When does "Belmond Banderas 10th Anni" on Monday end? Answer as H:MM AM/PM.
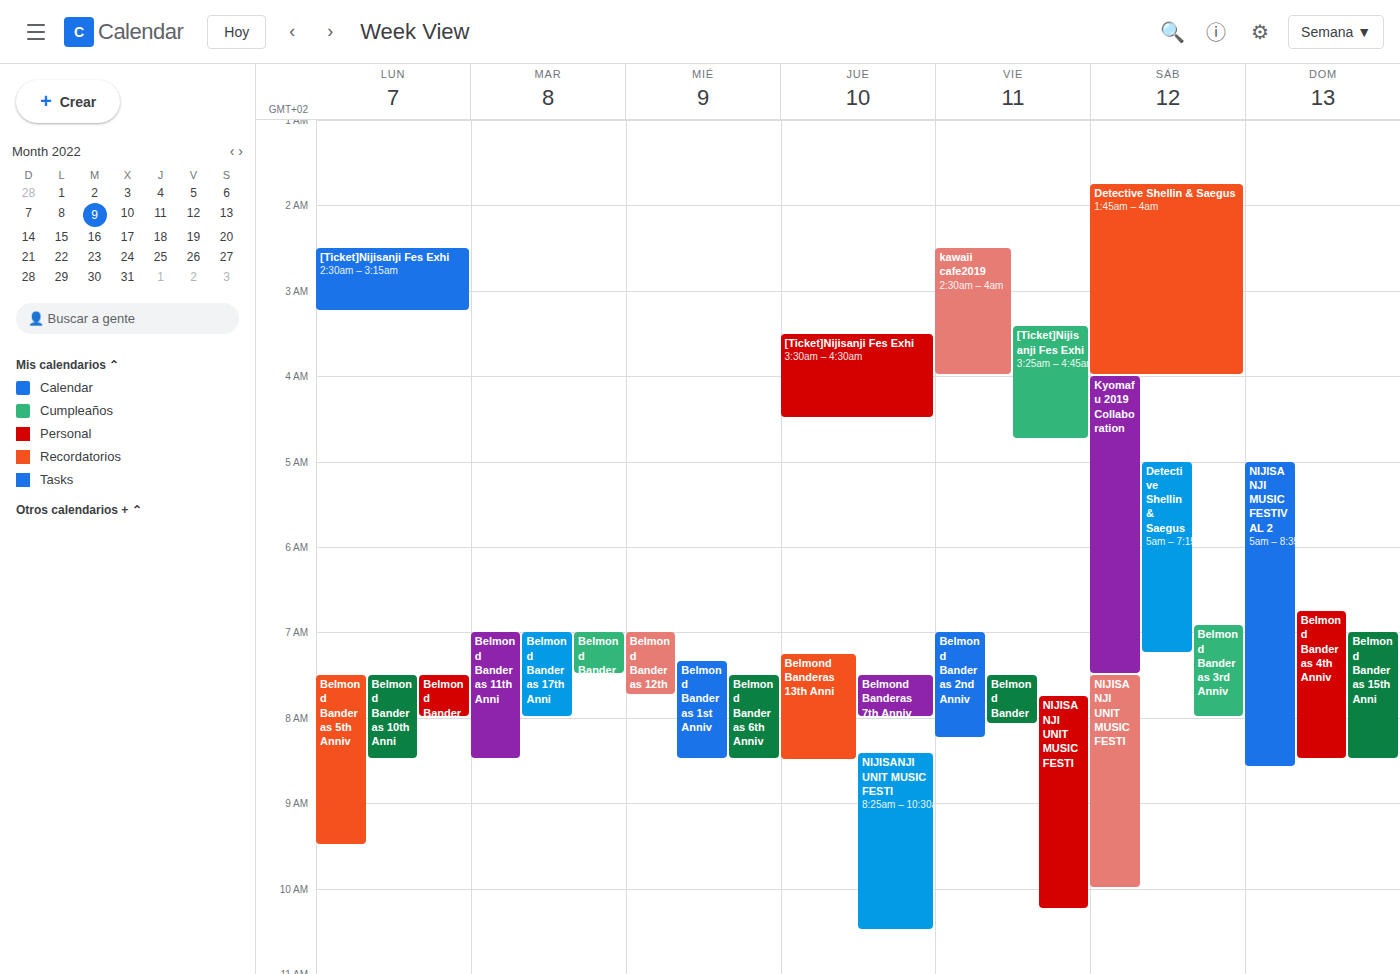
8:30 AM